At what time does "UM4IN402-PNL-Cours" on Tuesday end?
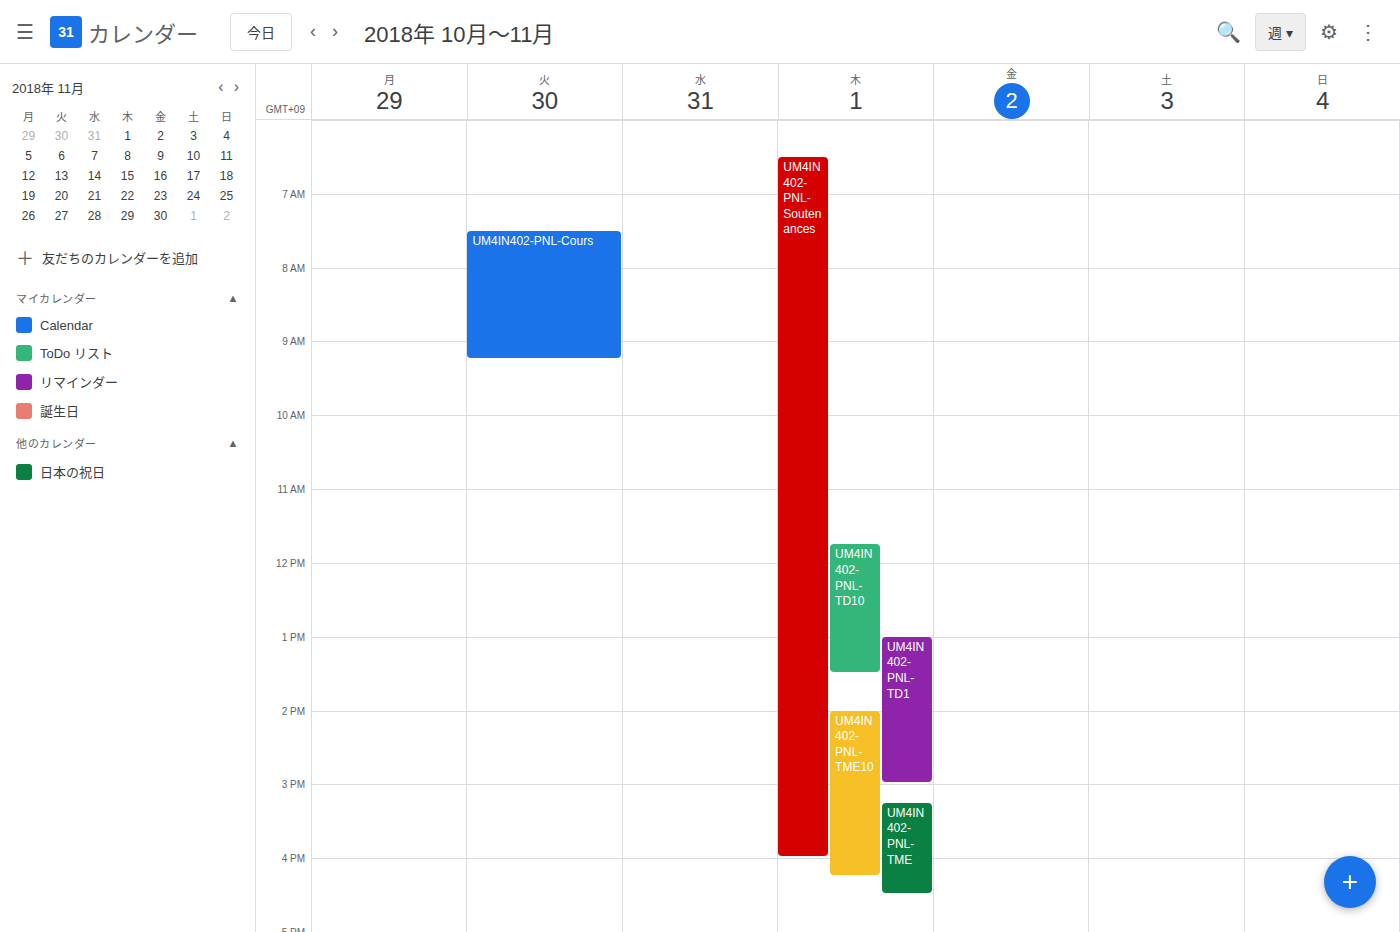
09:15